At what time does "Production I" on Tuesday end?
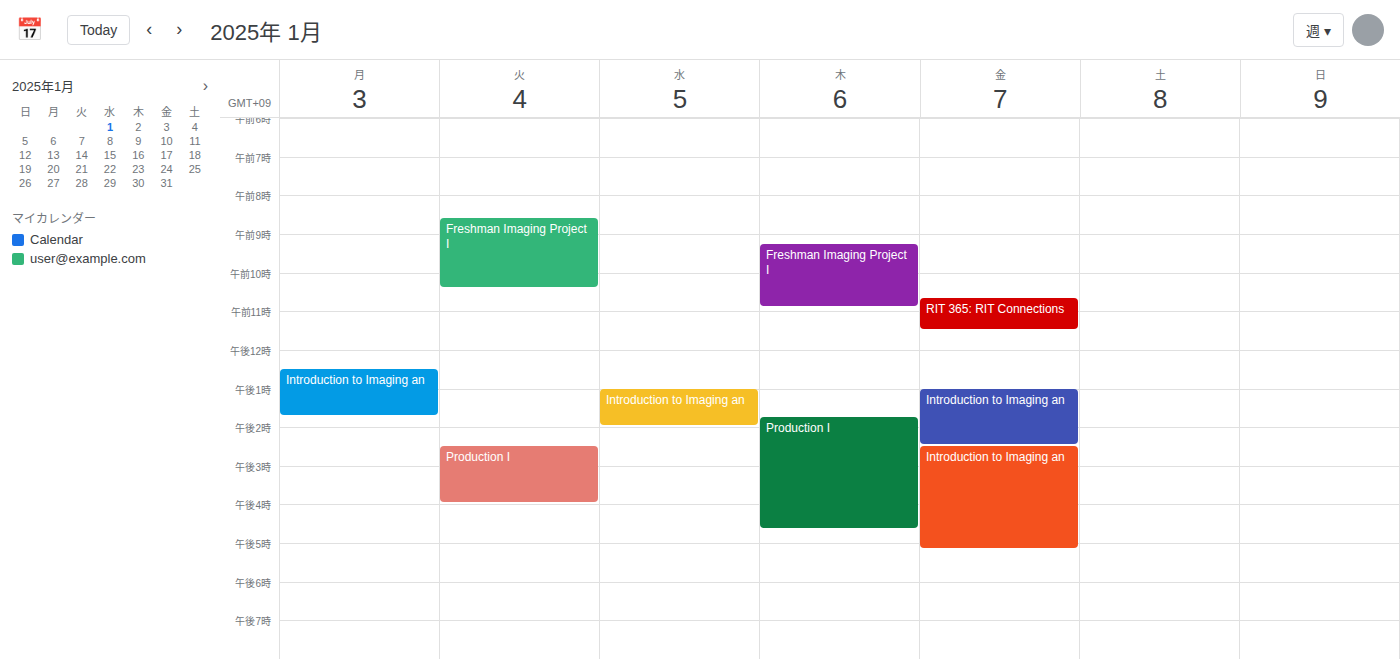
4:00 PM